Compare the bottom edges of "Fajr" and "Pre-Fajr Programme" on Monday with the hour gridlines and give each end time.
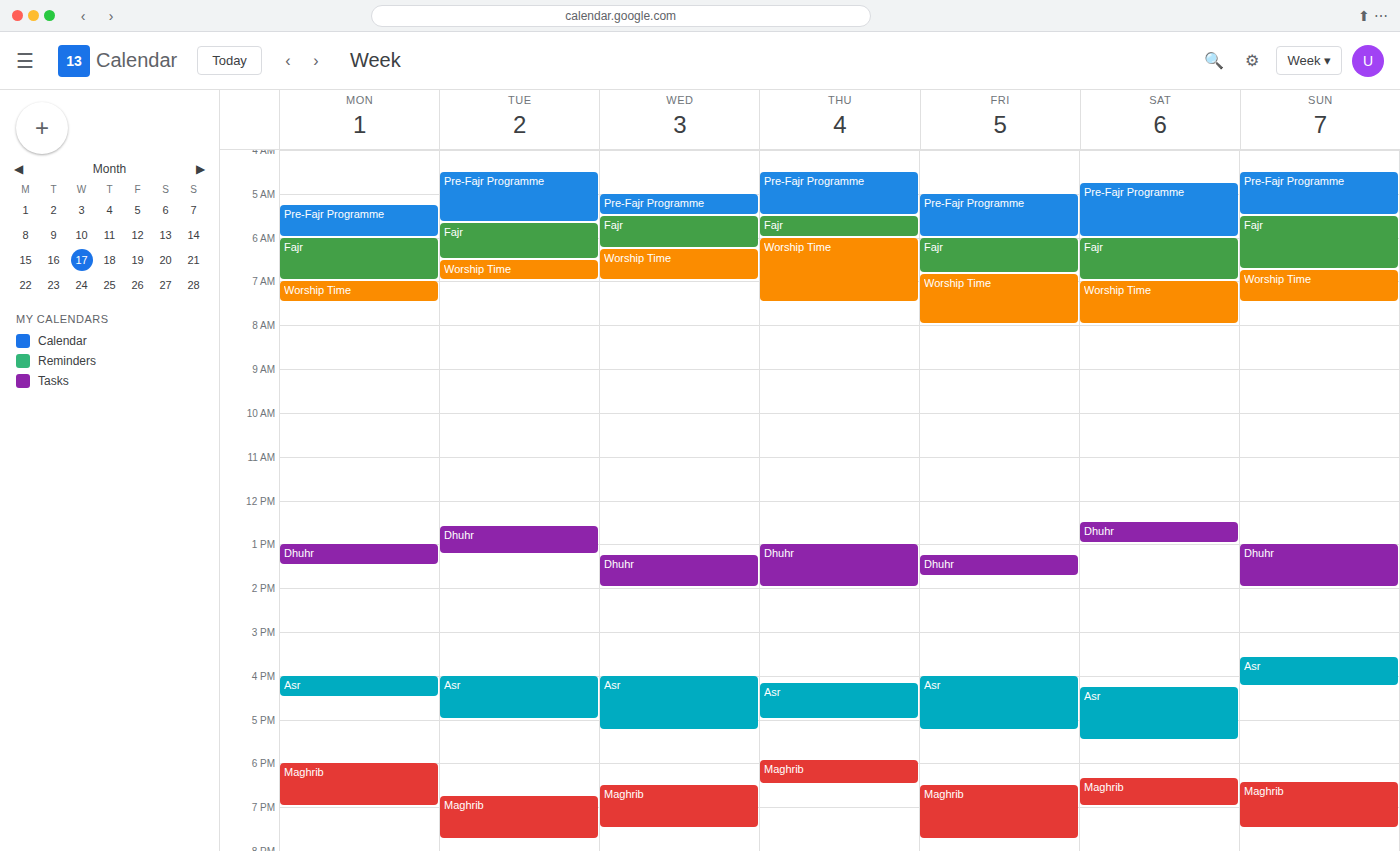
"Fajr": 7:00 AM, exactly on the 7 AM line. "Pre-Fajr Programme": 6:00 AM, exactly on the 6 AM line.